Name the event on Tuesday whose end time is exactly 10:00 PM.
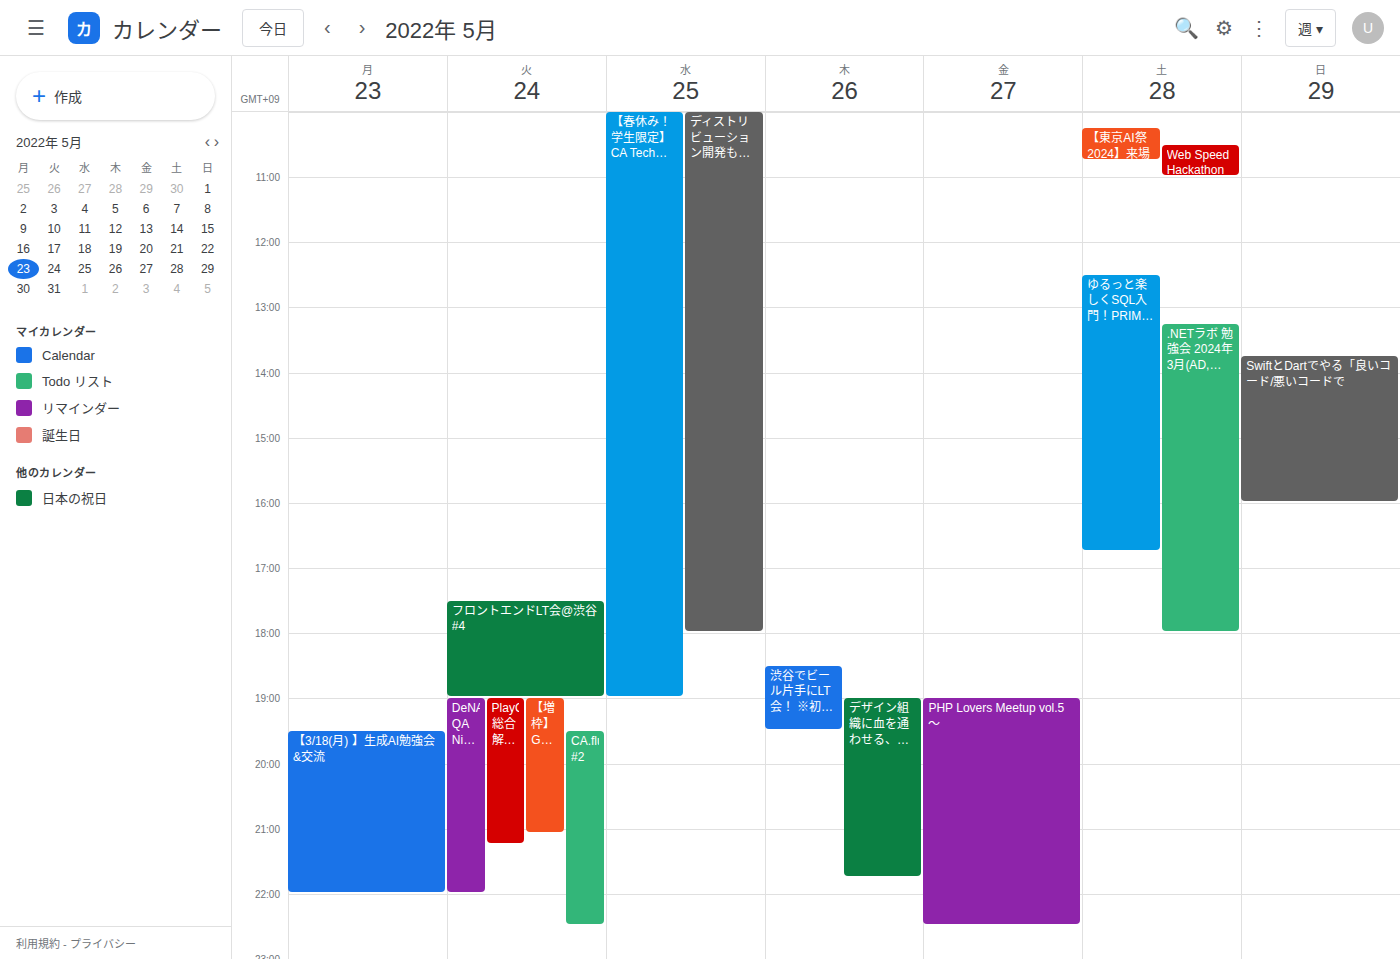
"DeNA QA Night #5"